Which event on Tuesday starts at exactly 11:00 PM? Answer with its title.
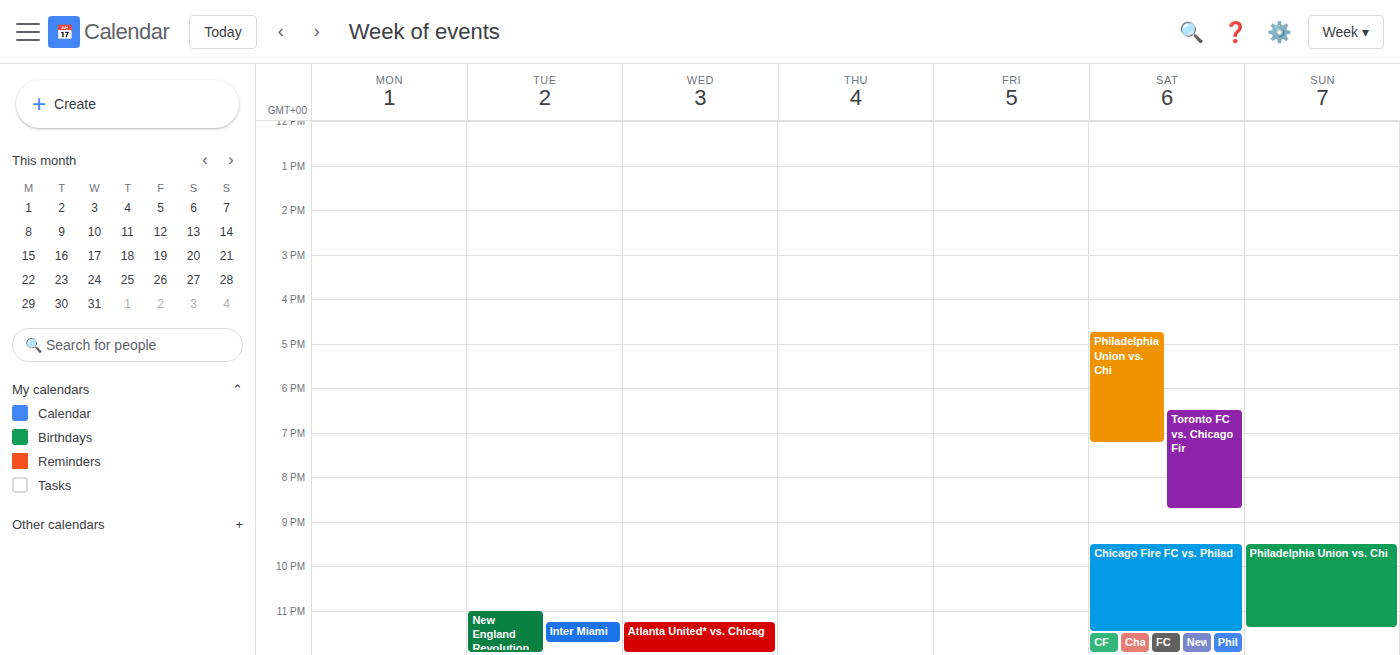
"New England Revolution vs."